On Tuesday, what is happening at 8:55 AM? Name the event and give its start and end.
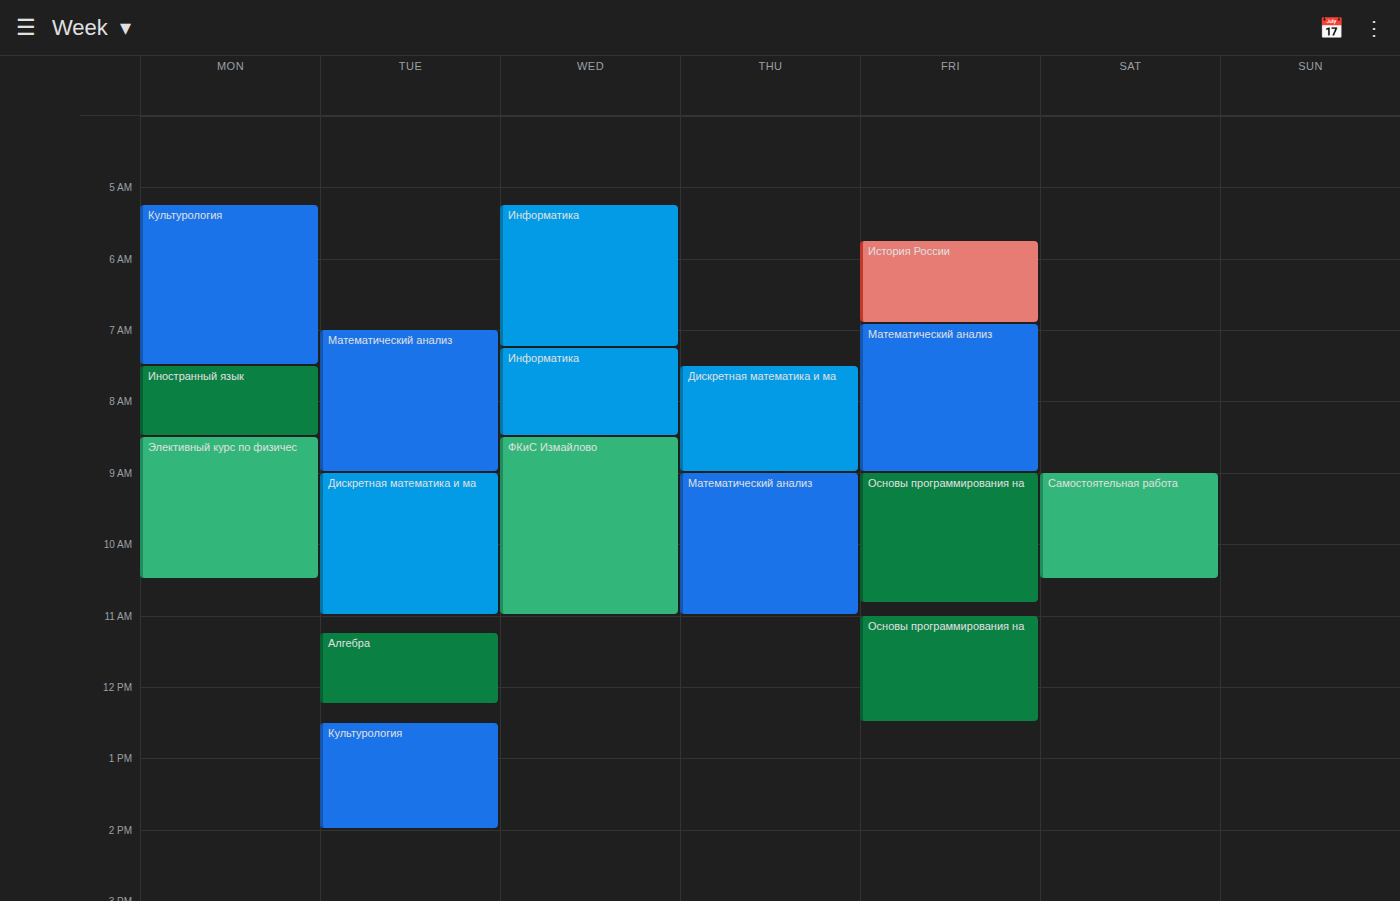
"Математический анализ", 7:00 AM to 9:00 AM